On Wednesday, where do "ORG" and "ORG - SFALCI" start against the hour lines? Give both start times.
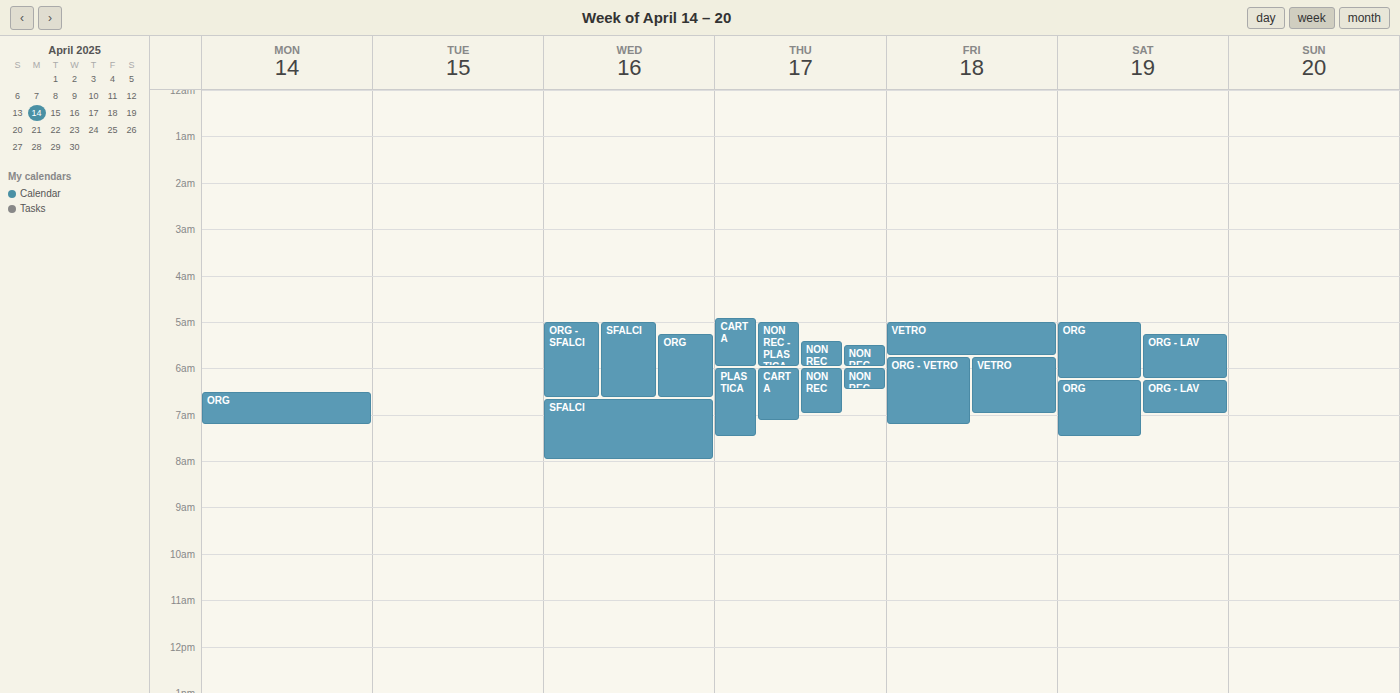
"ORG": 5:15 AM, neither: a quarter of the way from the 5 AM line to the 6 AM line. "ORG - SFALCI": 5:00 AM, exactly on the 5 AM line.